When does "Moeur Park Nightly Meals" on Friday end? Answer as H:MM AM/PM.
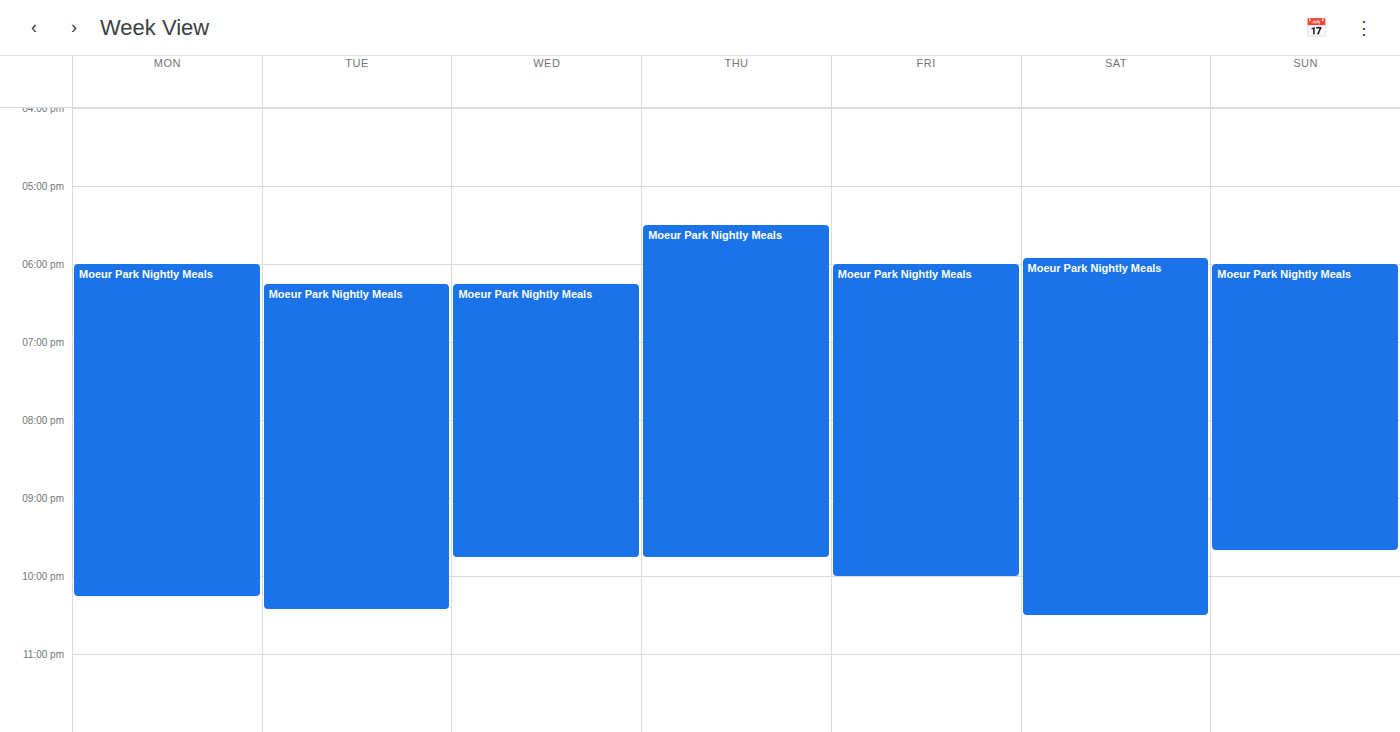
10:00 PM